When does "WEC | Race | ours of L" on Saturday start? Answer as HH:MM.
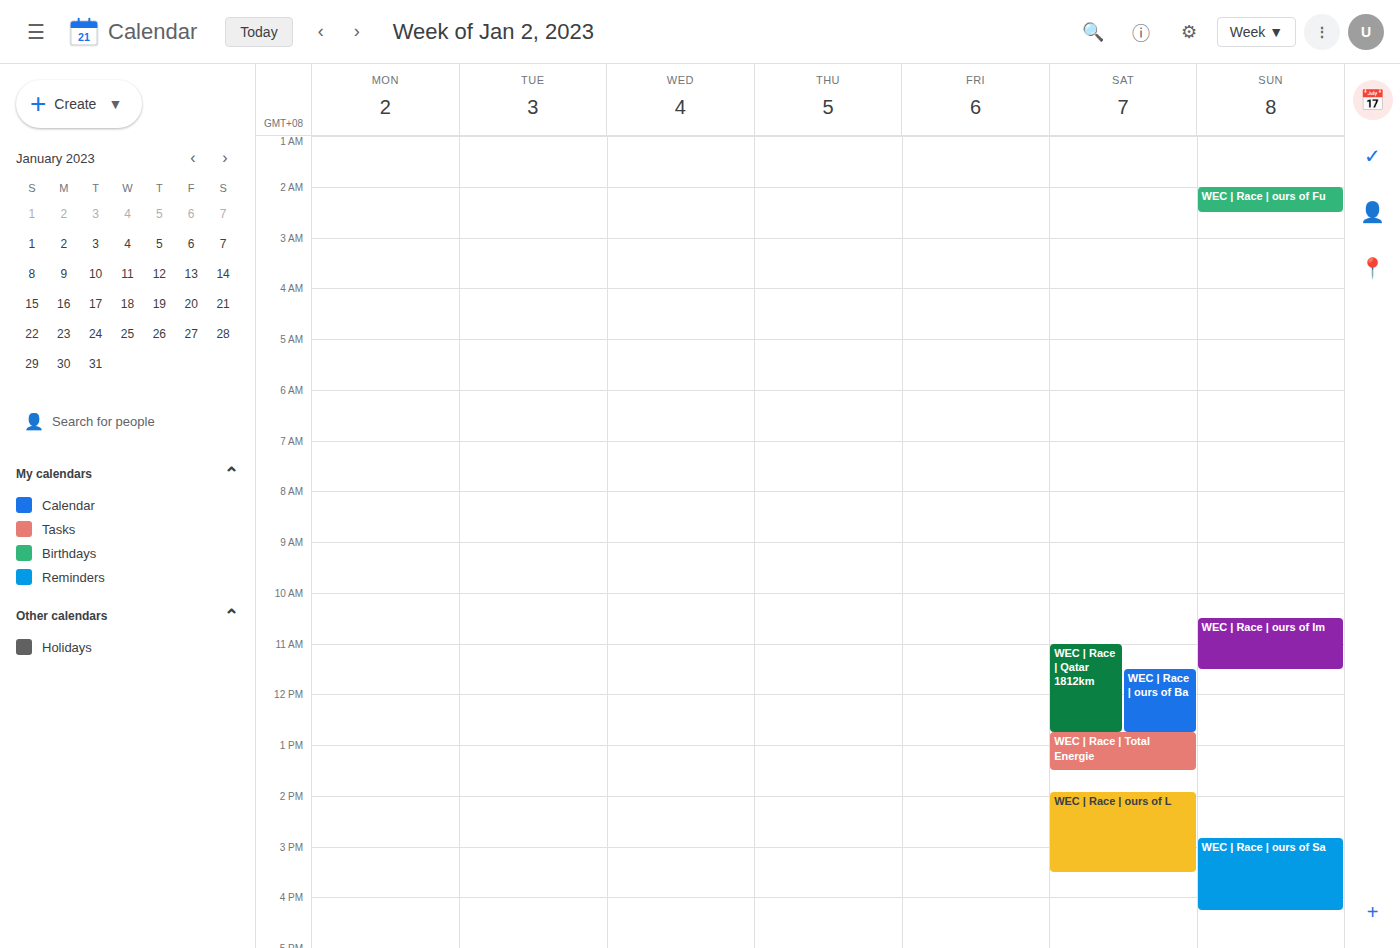
13:55